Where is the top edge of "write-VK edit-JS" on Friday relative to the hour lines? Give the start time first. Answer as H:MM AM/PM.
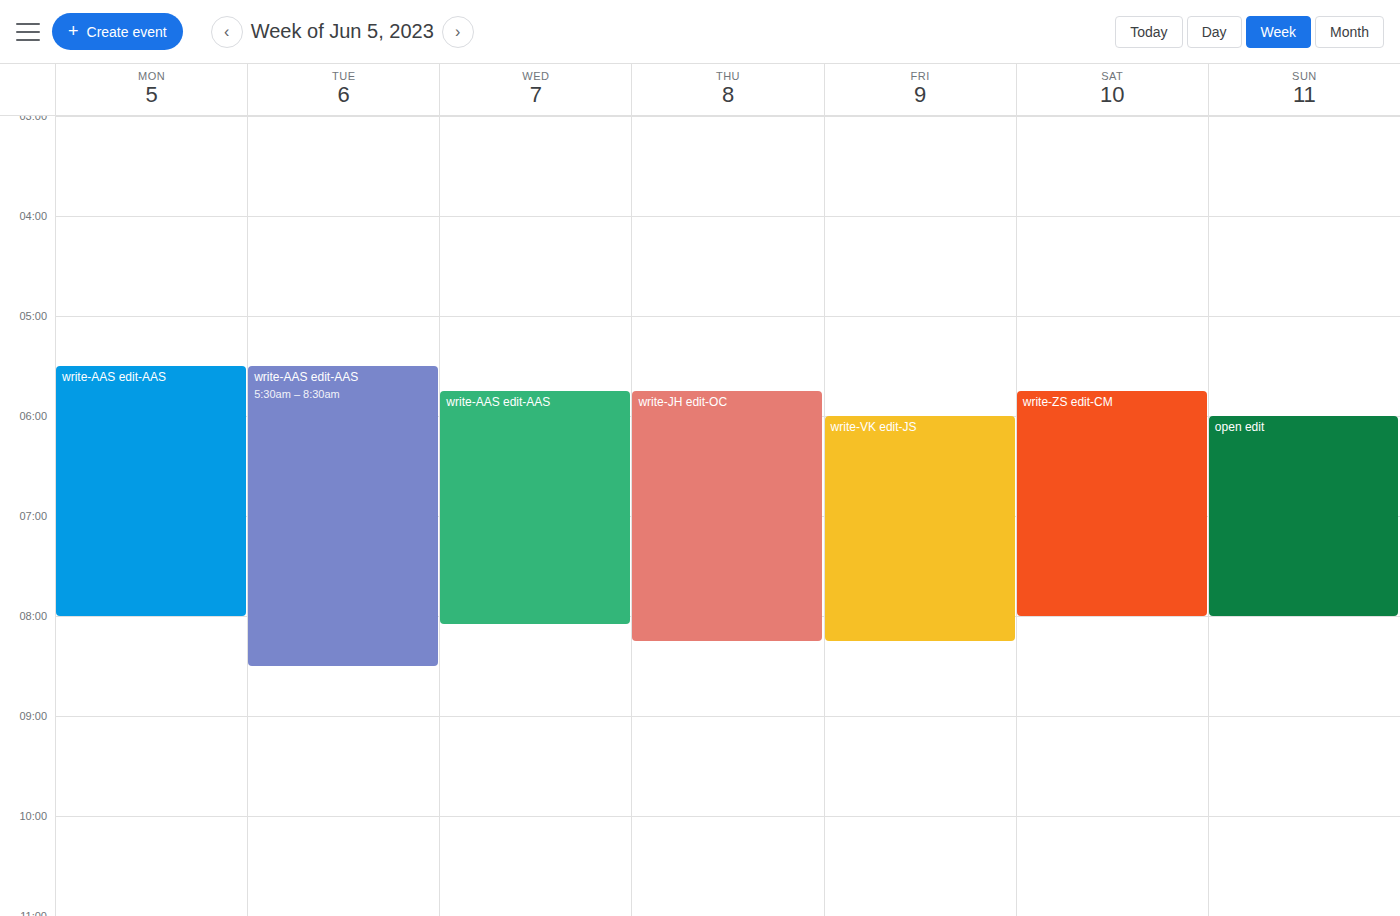
6:00 AM -- exactly on the 6 AM line.